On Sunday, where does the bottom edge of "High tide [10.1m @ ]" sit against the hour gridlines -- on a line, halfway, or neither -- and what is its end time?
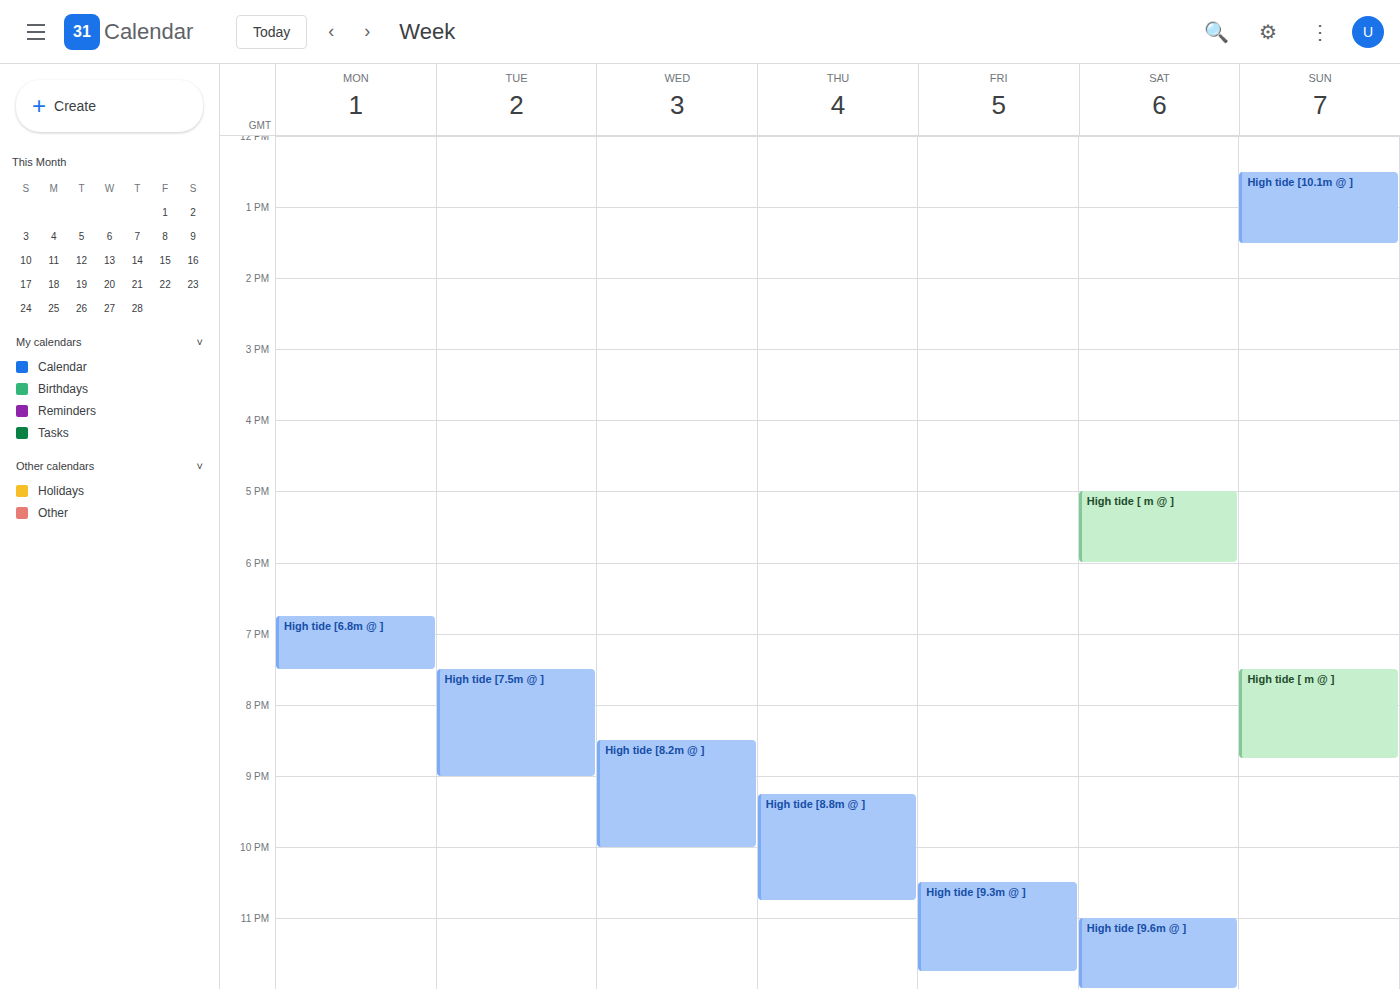
1:30 PM -- halfway between the 1 PM and 2 PM lines.